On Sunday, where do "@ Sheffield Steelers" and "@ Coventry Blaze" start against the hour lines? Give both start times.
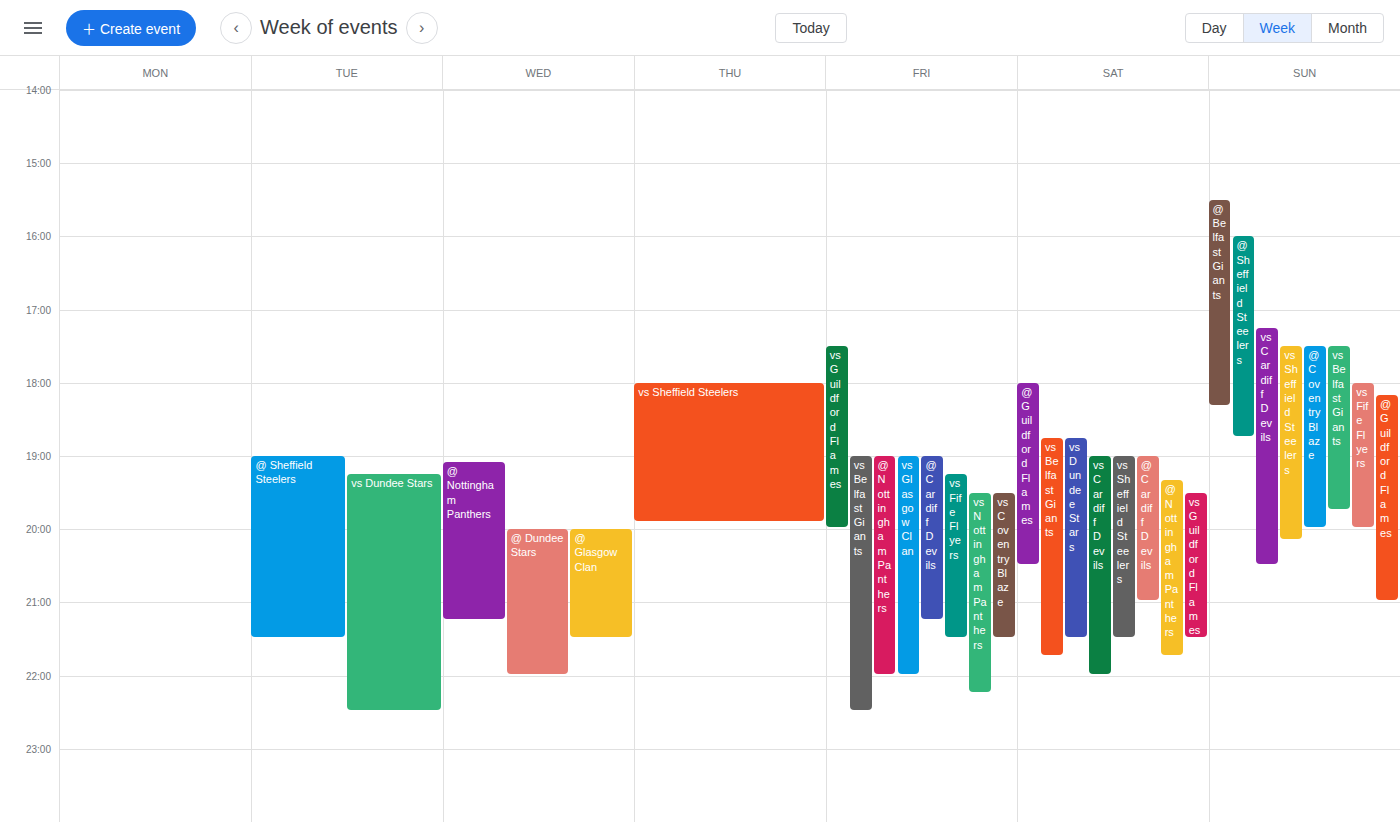
"@ Sheffield Steelers": 4:00 PM, exactly on the 4 PM line. "@ Coventry Blaze": 5:30 PM, halfway between the 5 PM and 6 PM lines.